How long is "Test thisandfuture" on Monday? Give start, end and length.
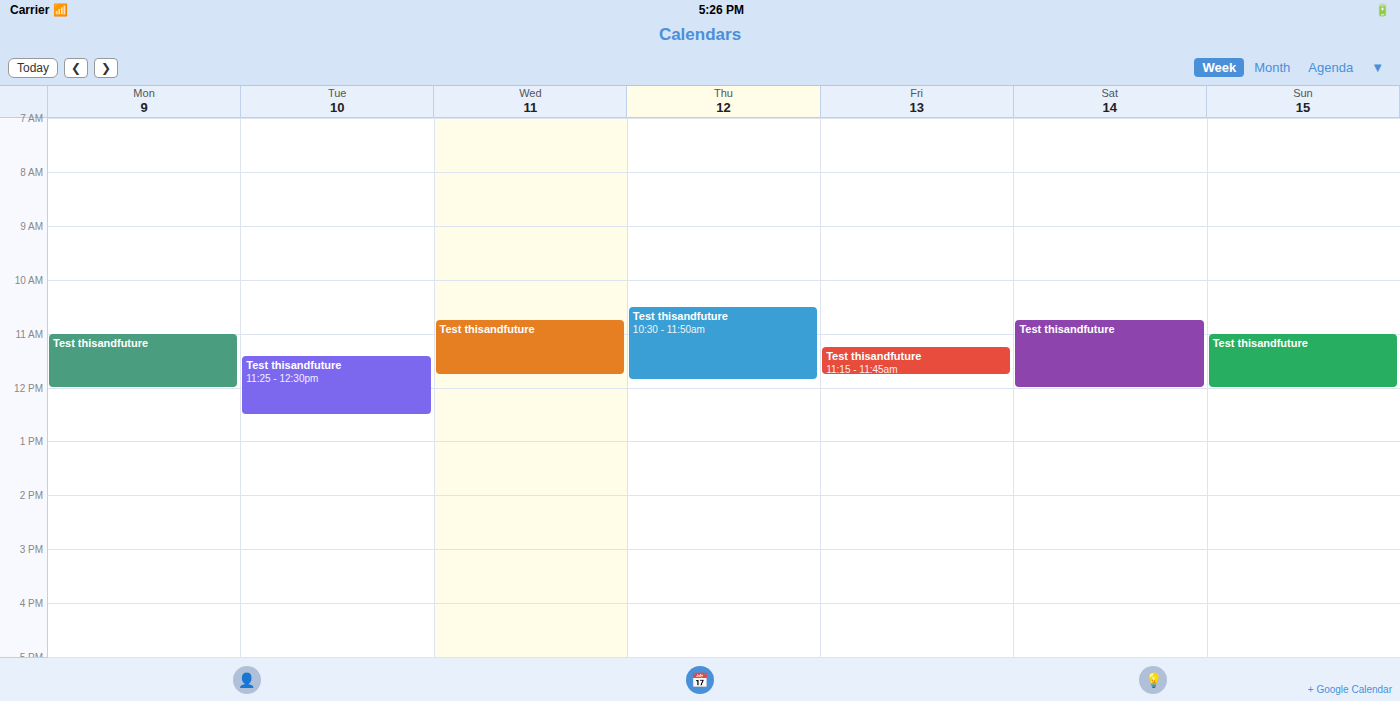
11:00 to 12:00, 1 hour